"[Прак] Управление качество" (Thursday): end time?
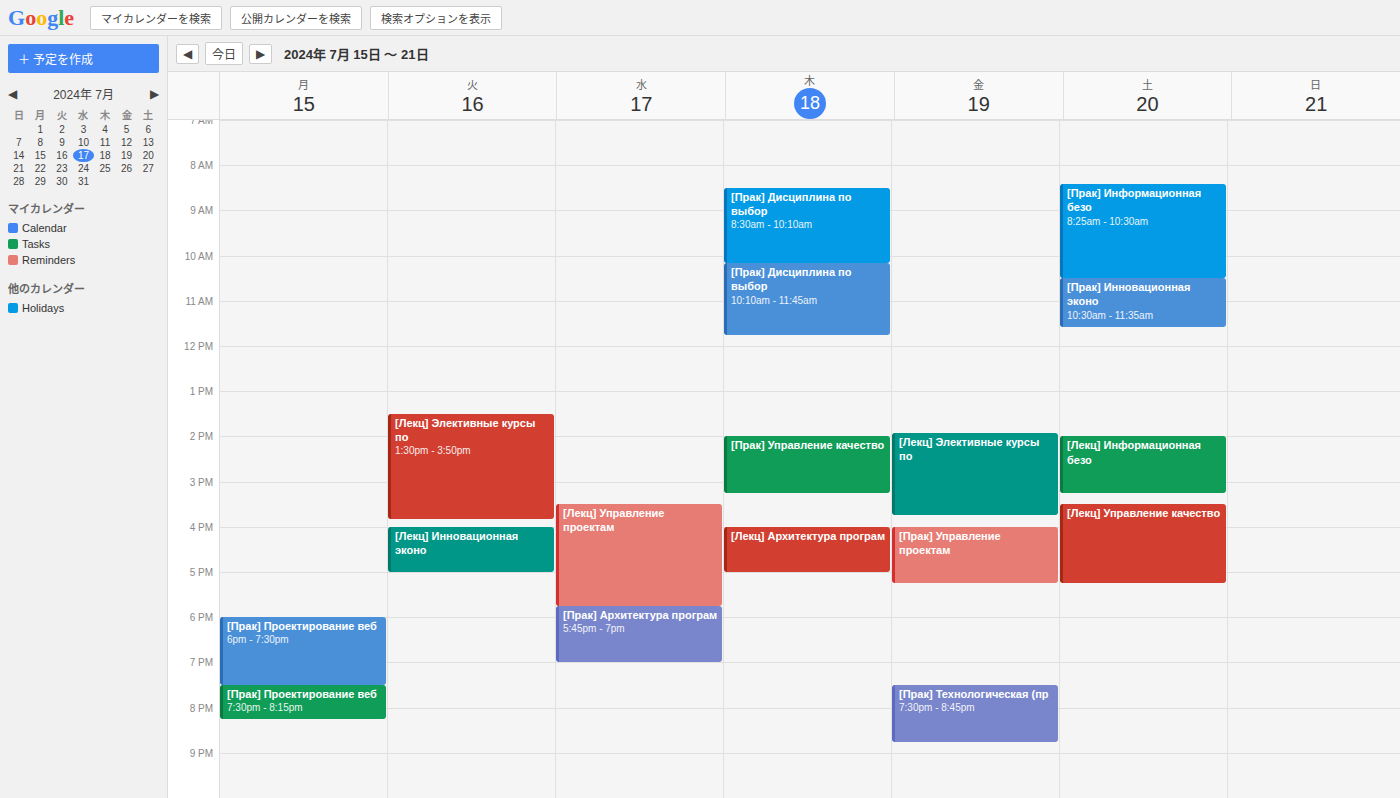
3:15 PM